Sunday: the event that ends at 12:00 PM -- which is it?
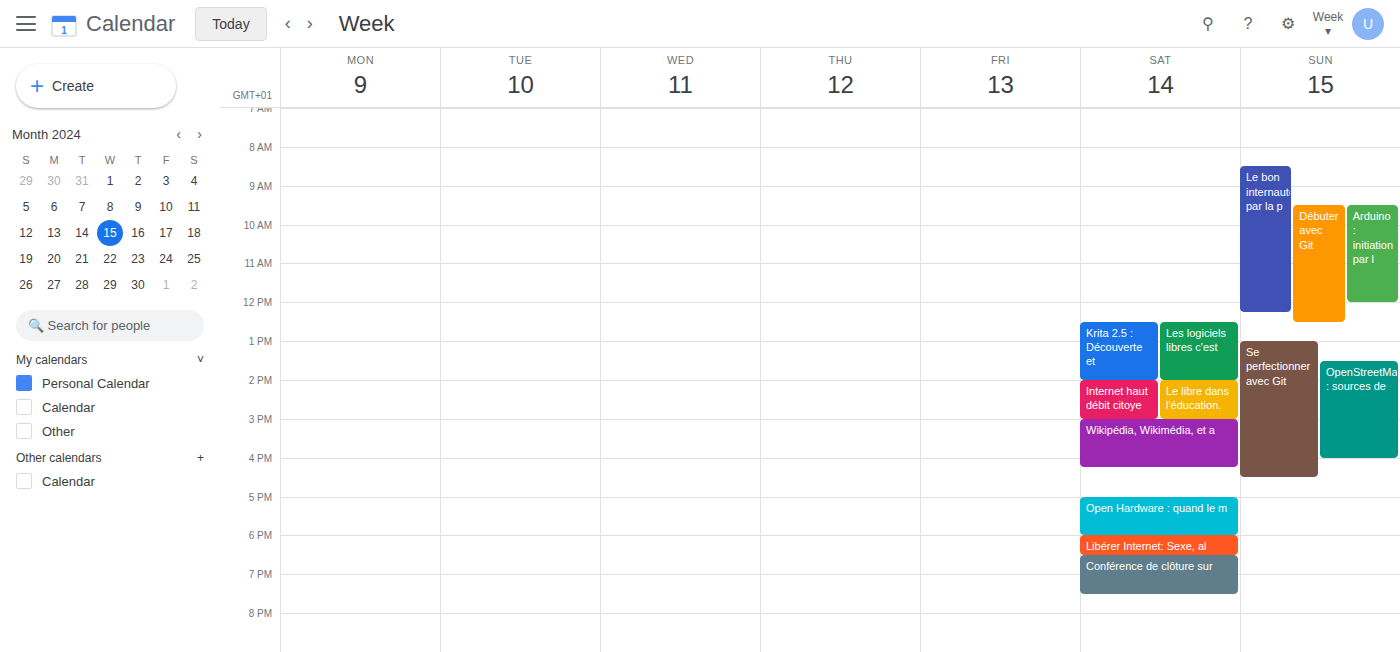
"Arduino : initiation par l"